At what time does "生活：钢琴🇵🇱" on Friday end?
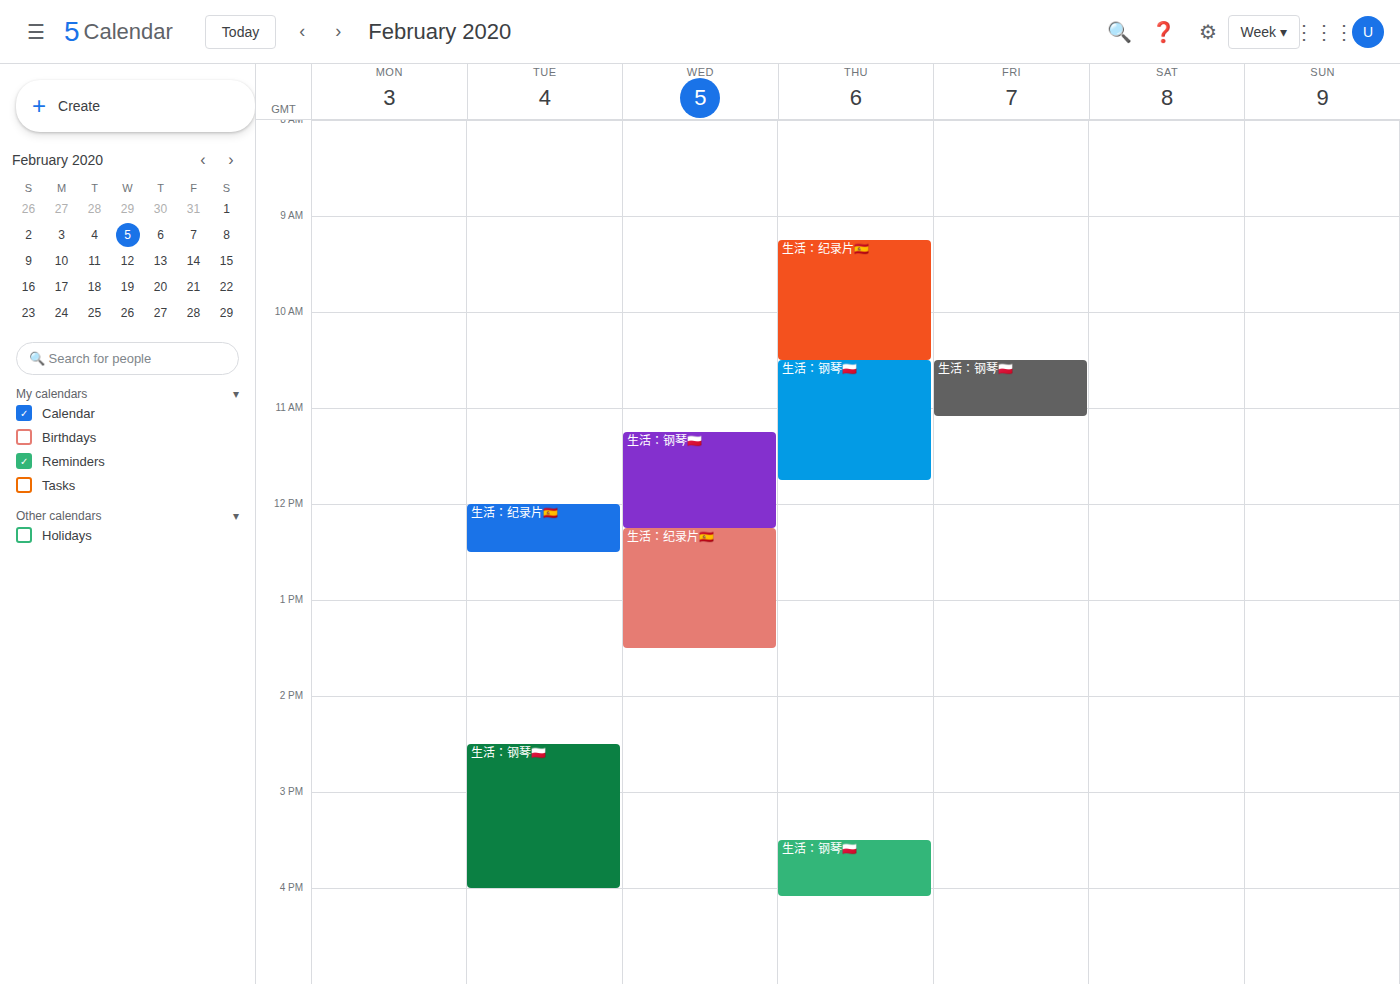
11:05 AM